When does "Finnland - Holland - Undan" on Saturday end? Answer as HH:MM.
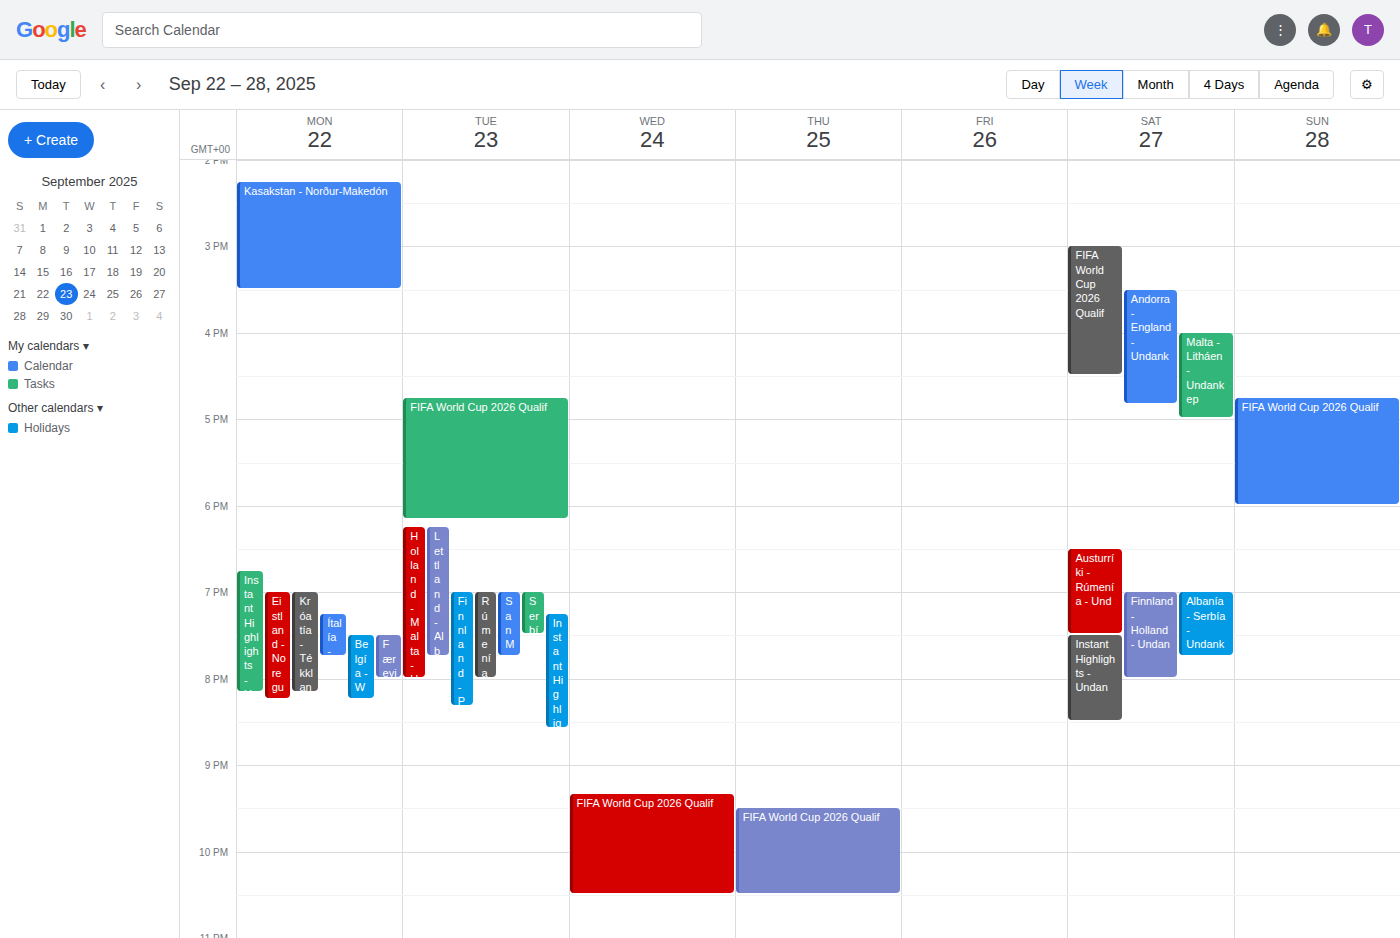
20:00